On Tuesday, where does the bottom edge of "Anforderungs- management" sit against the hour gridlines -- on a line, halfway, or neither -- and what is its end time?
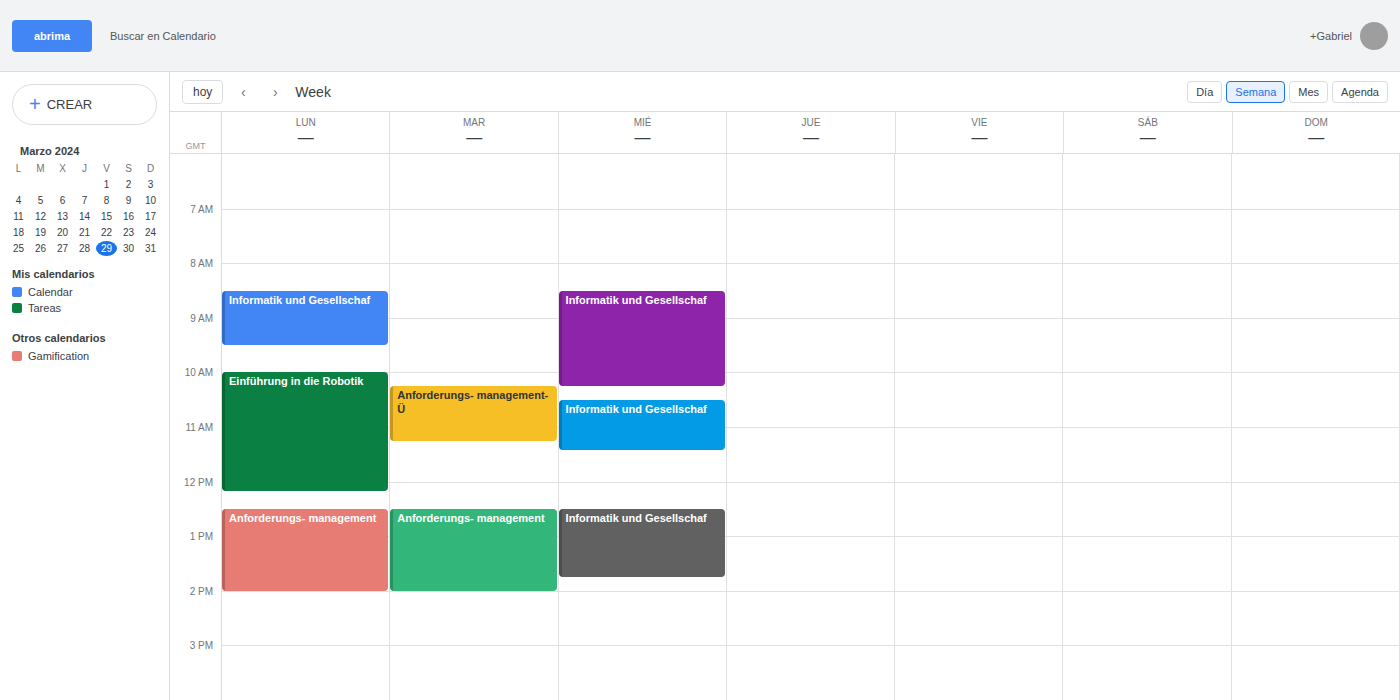
2:00 PM -- exactly on the 2 PM line.